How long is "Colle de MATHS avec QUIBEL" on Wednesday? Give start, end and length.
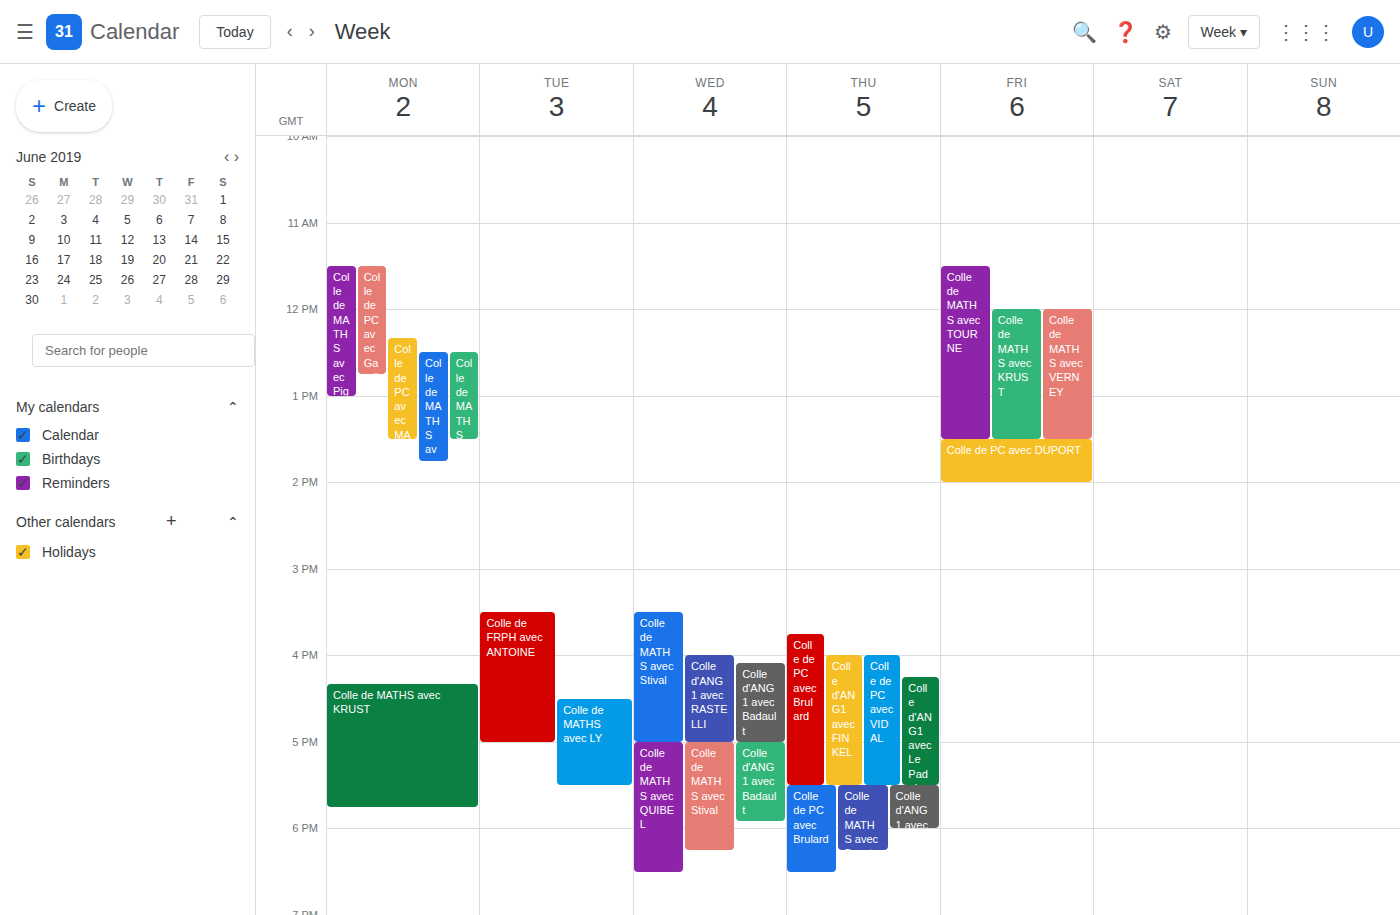
5:00 PM to 6:30 PM, 1 hour 30 minutes